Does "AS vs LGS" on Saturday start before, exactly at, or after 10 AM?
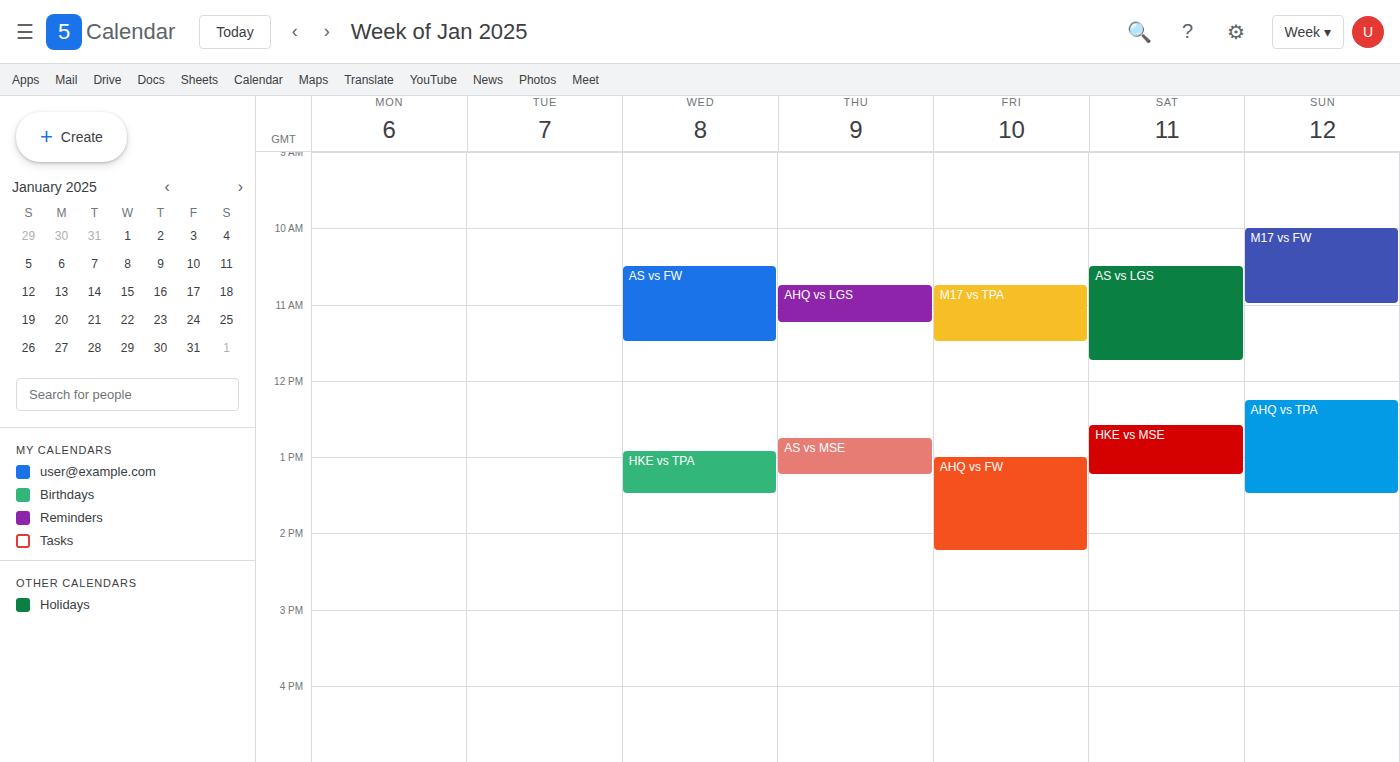
10:30 AM -- after 10 AM, 30 minutes below the 10 AM line.